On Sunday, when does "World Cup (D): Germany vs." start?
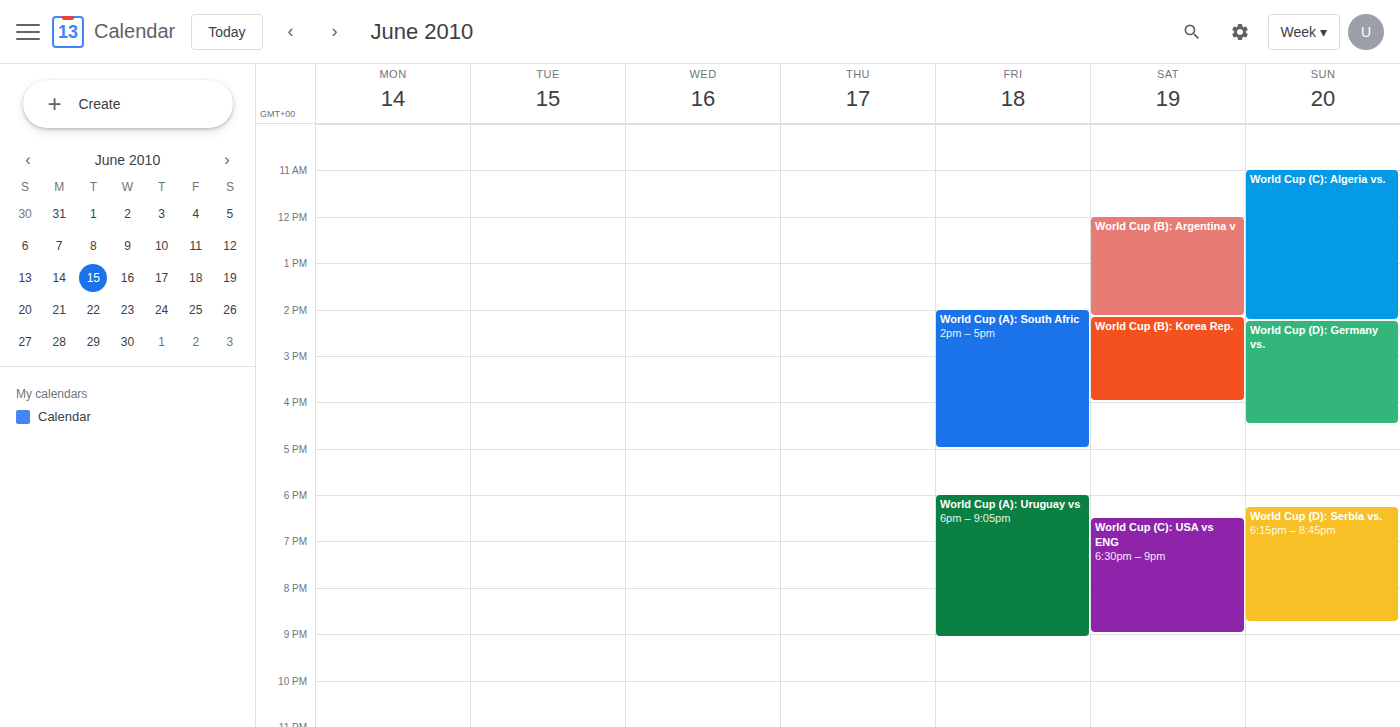
2:15 PM